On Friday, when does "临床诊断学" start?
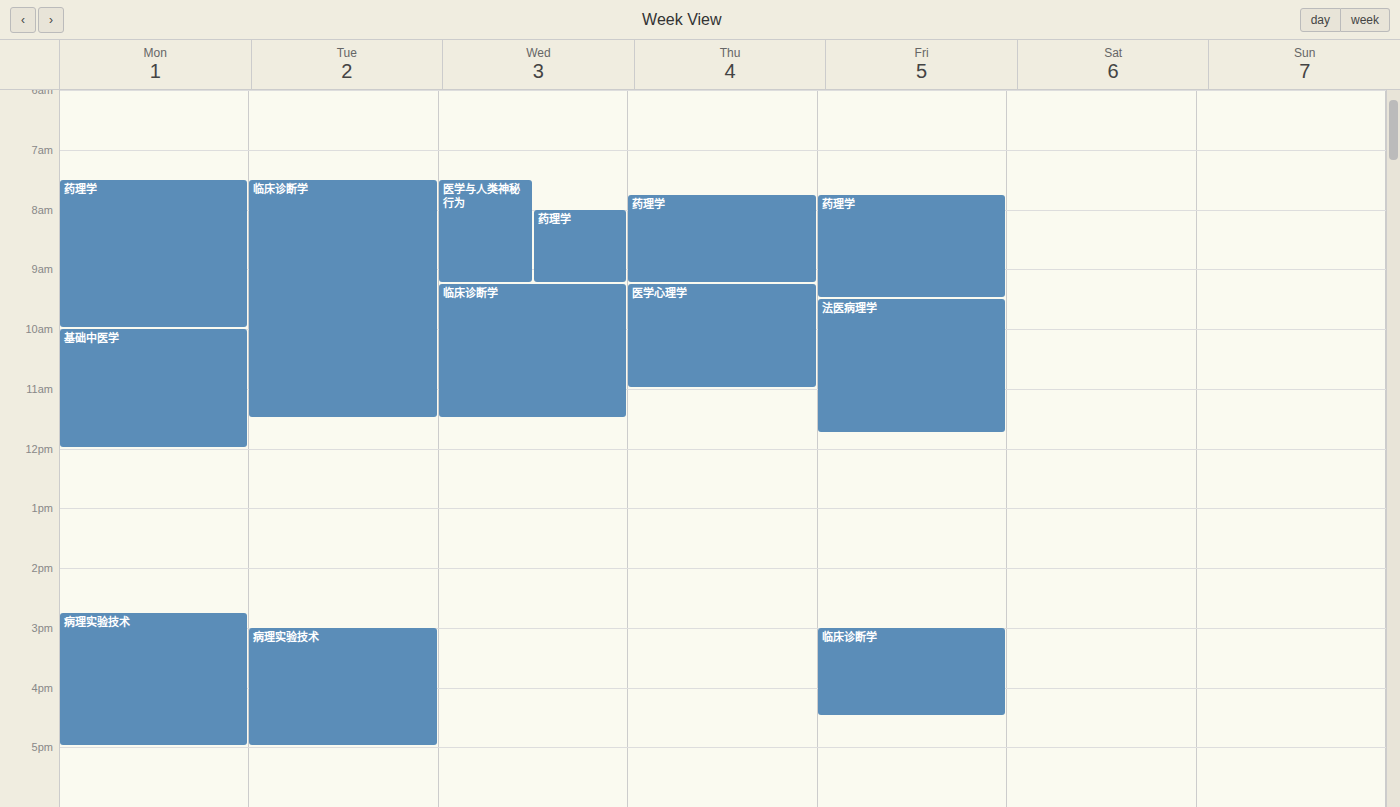
3:00 PM